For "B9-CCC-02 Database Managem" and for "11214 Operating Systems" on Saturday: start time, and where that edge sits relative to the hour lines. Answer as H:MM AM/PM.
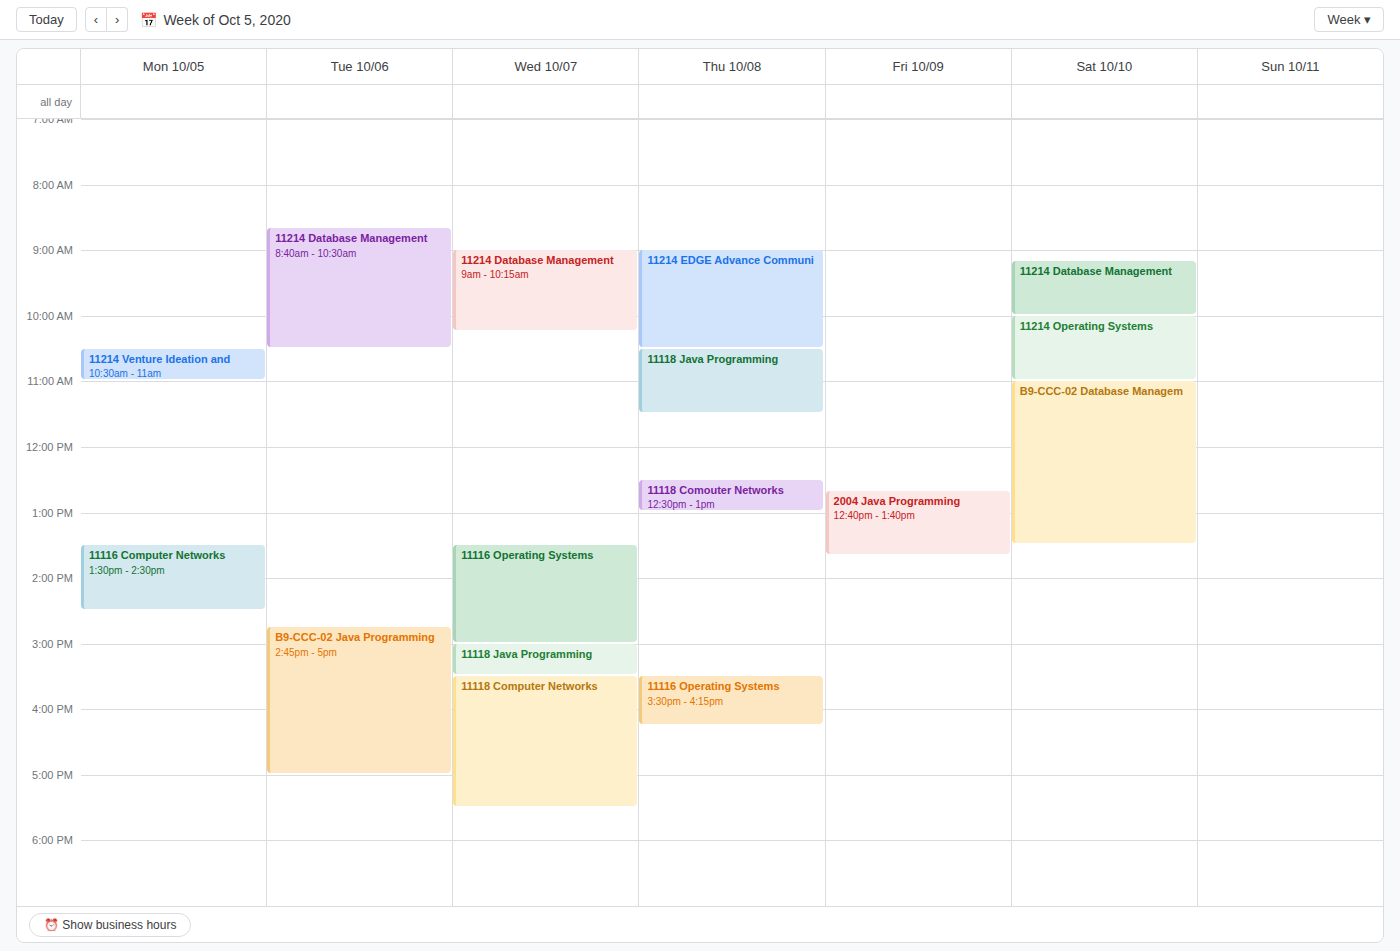
"B9-CCC-02 Database Managem": 11:00 AM, exactly on the 11 AM line. "11214 Operating Systems": 10:00 AM, exactly on the 10 AM line.